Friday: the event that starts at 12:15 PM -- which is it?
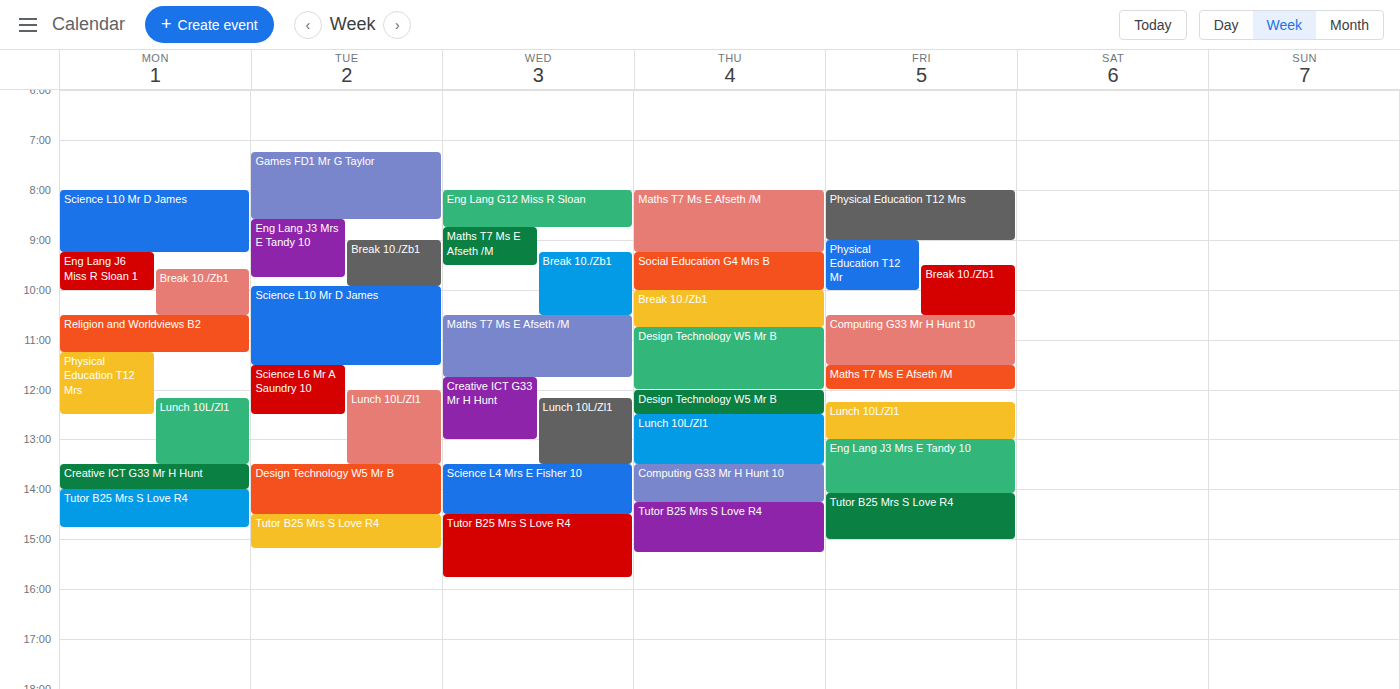
"Lunch 10L/Zl1"